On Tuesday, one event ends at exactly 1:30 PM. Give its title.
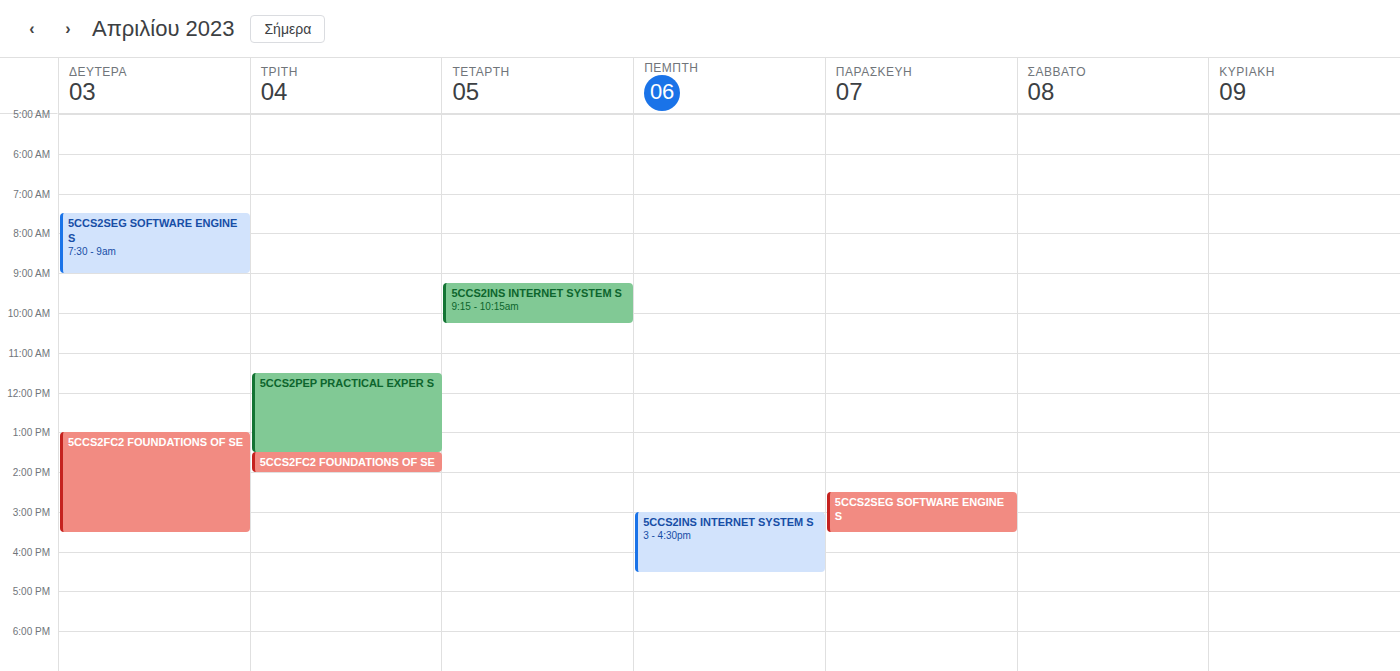
"5CCS2PEP PRACTICAL EXPER S"